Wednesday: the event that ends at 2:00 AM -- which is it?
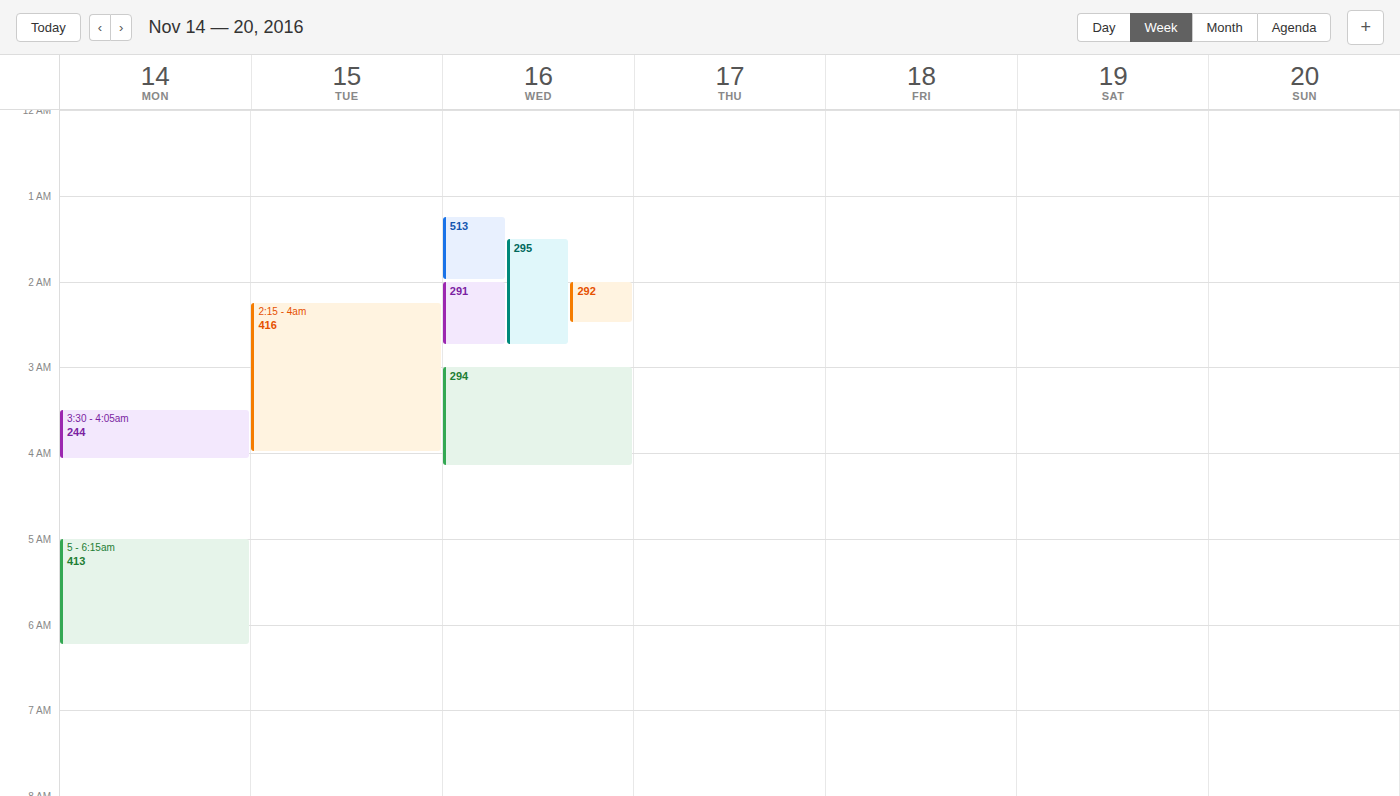
"513"